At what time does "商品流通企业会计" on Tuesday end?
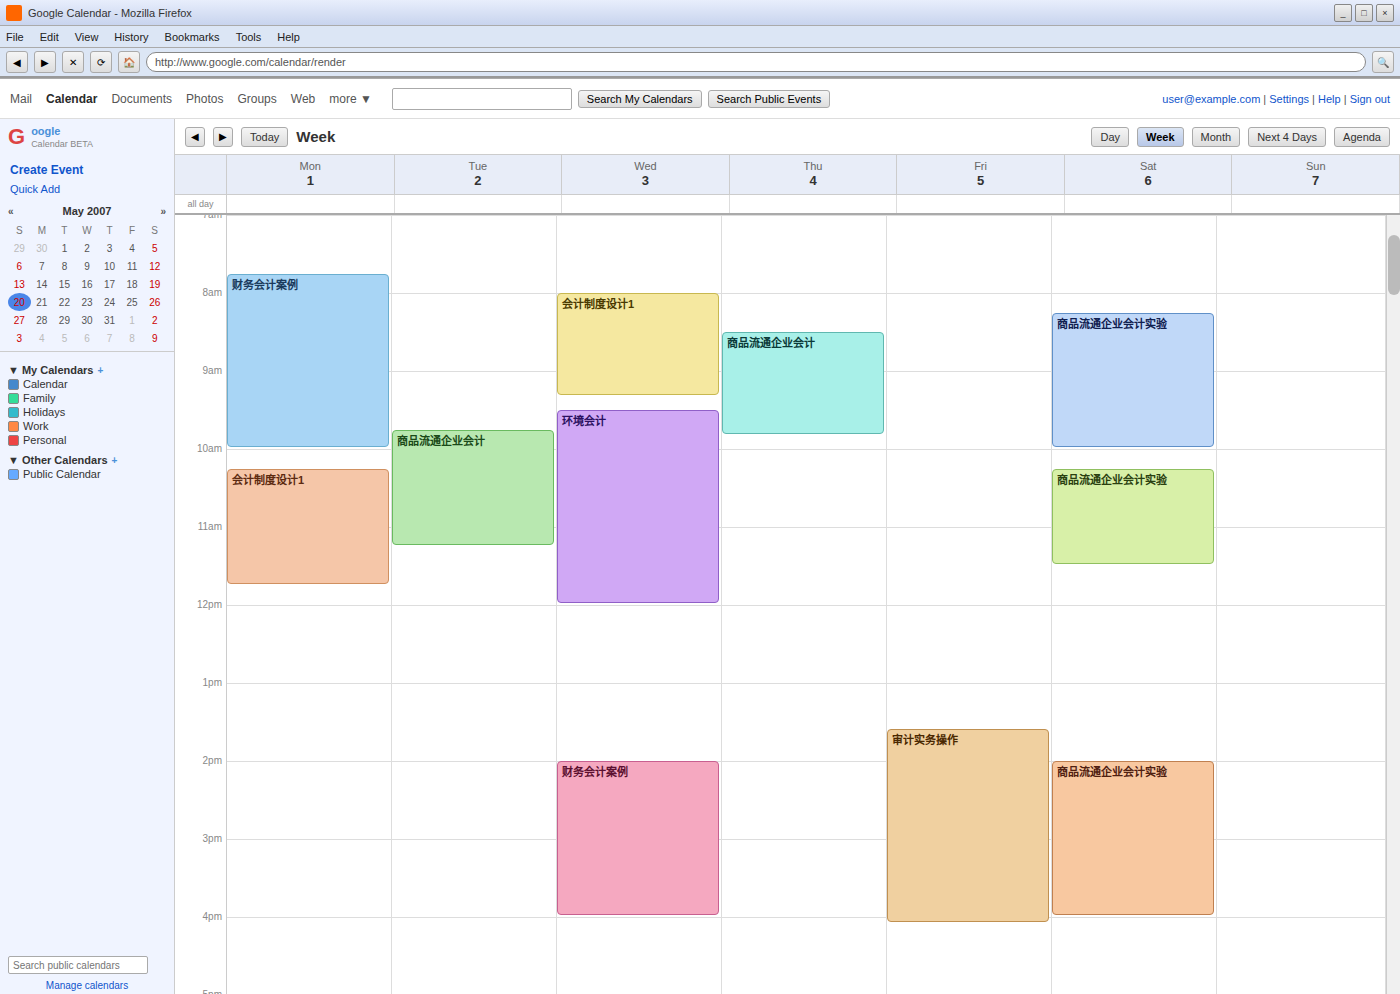
11:15 AM